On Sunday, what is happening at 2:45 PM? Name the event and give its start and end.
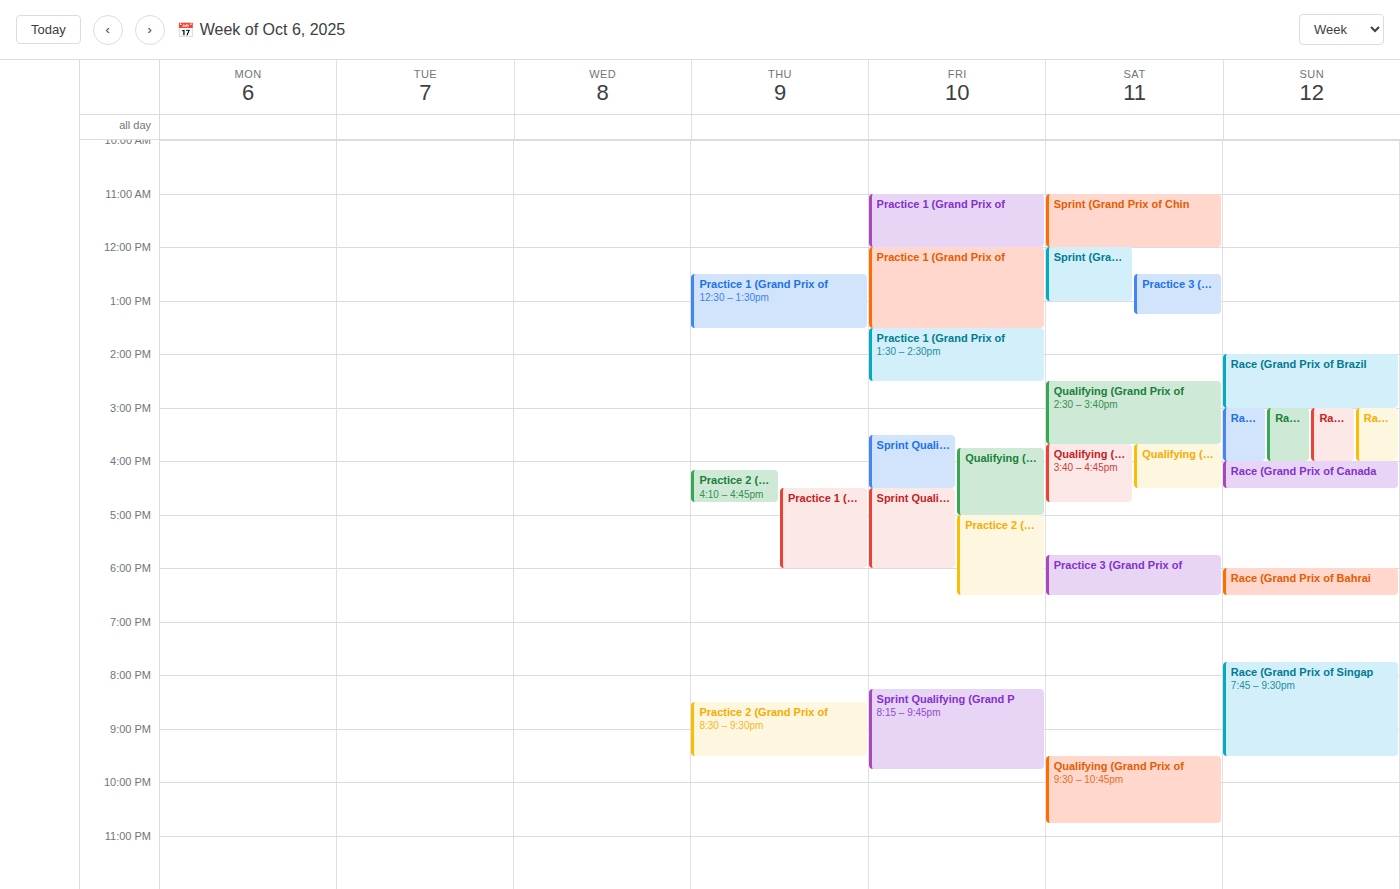
"Race (Grand Prix of Brazil", 2:00 PM to 3:00 PM